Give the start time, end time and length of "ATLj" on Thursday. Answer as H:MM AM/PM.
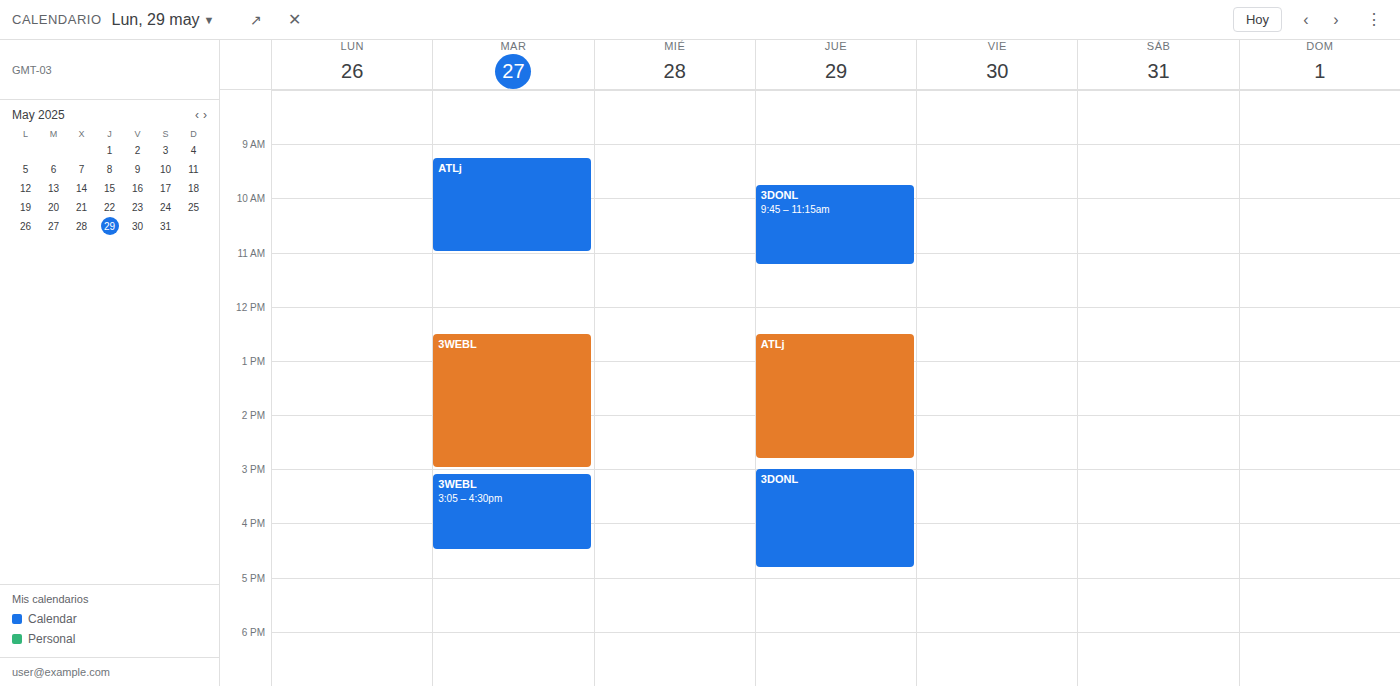
12:30 PM to 2:50 PM, 2 hours 20 minutes